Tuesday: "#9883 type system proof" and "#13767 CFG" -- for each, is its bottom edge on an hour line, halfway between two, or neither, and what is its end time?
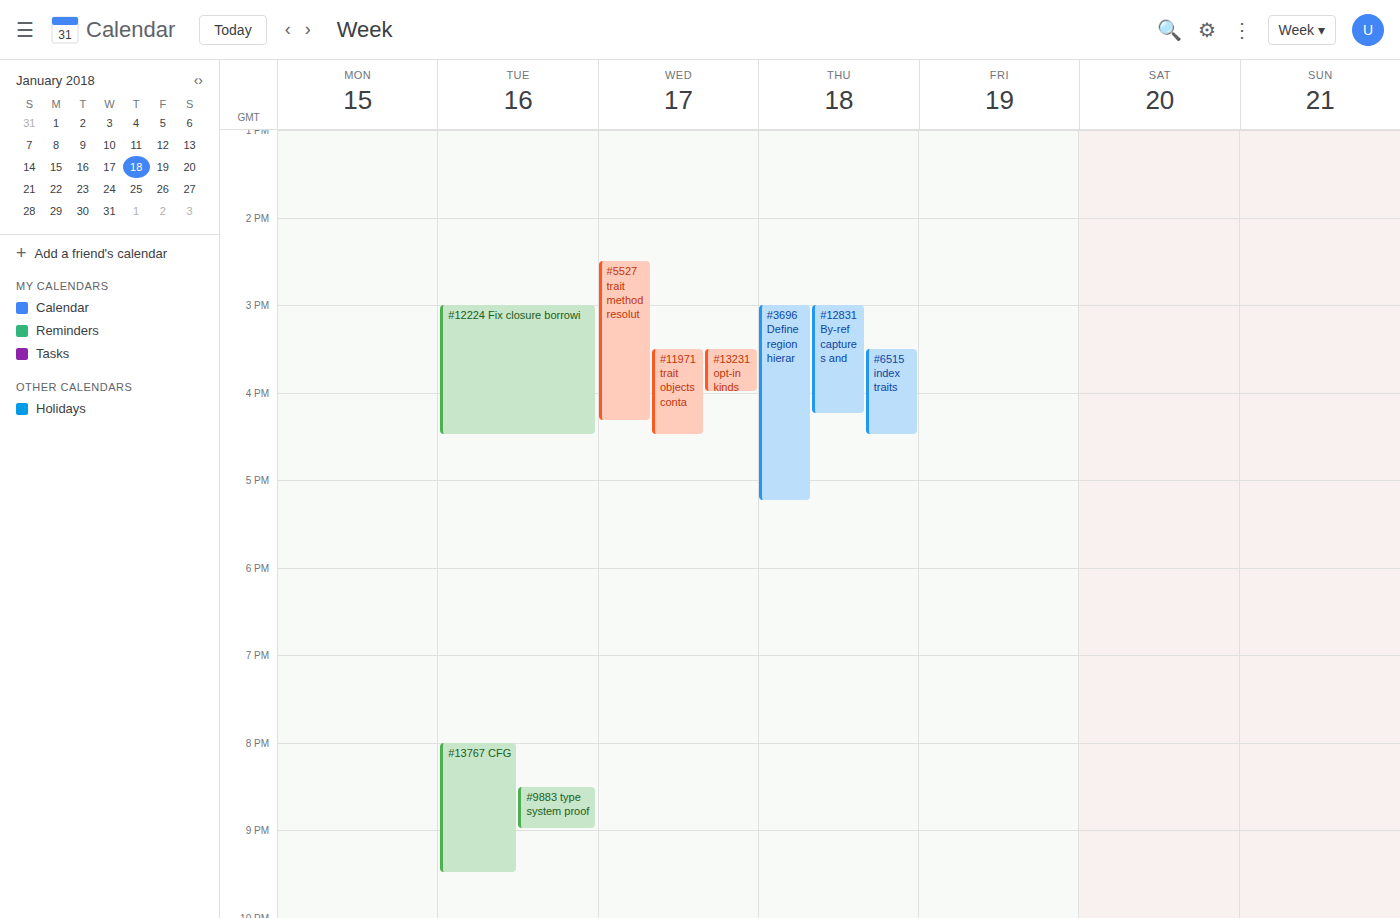
"#9883 type system proof": 9:00 PM, exactly on the 9 PM line. "#13767 CFG": 9:30 PM, halfway between the 9 PM and 10 PM lines.